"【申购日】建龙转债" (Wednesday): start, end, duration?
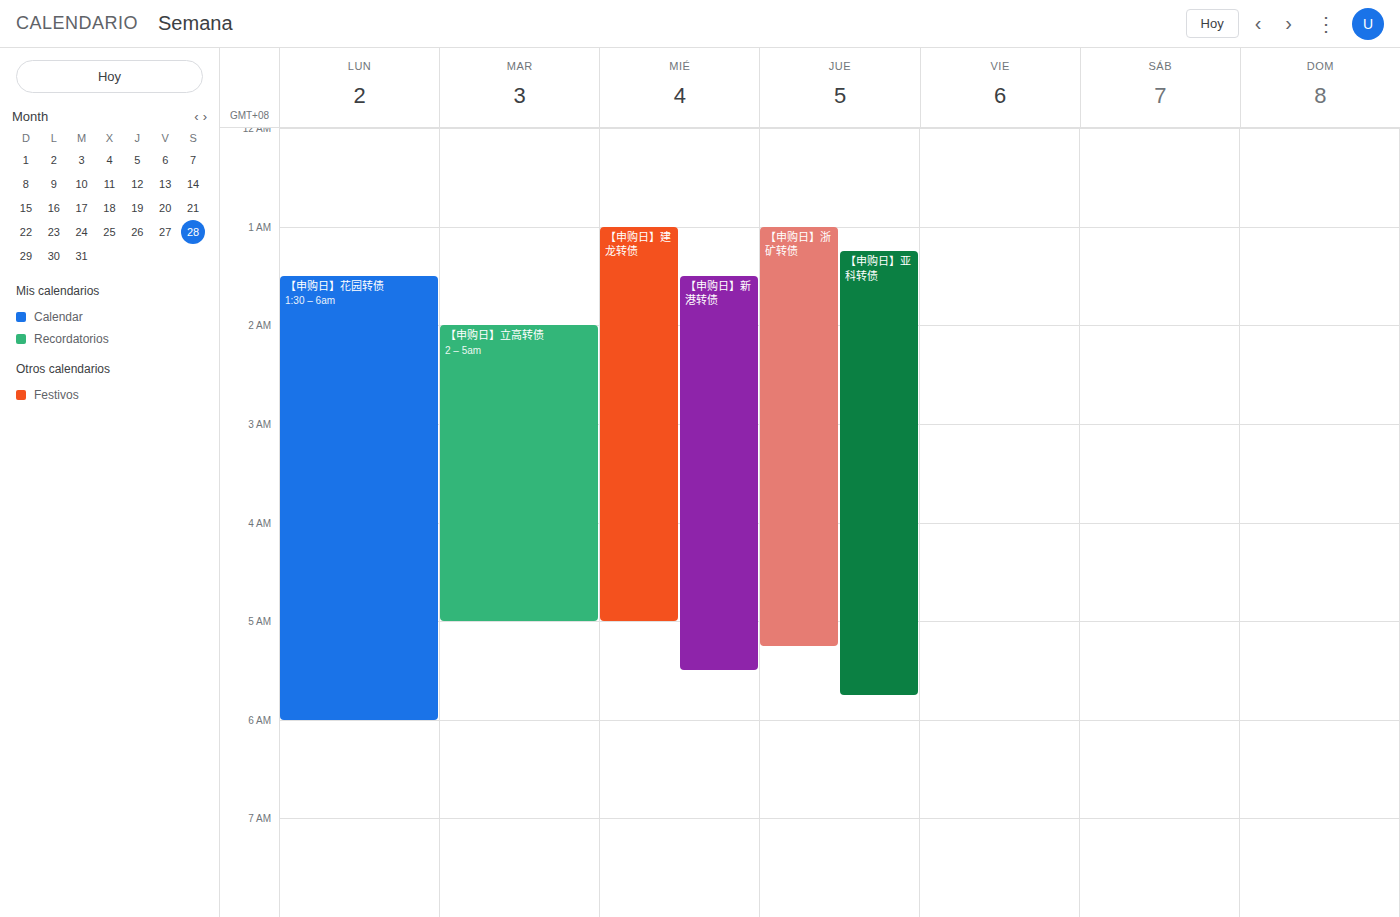
1:00 AM to 5:00 AM, 4 hours